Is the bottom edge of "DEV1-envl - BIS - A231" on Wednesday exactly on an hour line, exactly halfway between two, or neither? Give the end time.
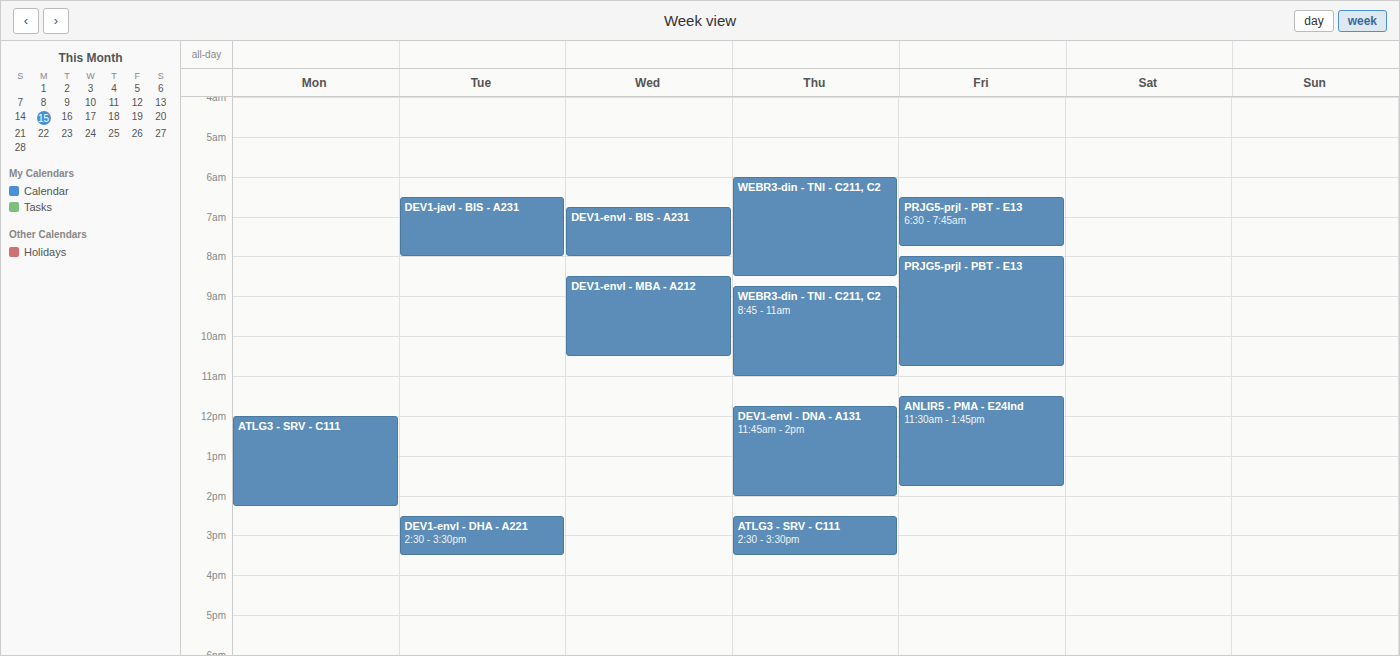
08:00 -- exactly on the 08:00 line.